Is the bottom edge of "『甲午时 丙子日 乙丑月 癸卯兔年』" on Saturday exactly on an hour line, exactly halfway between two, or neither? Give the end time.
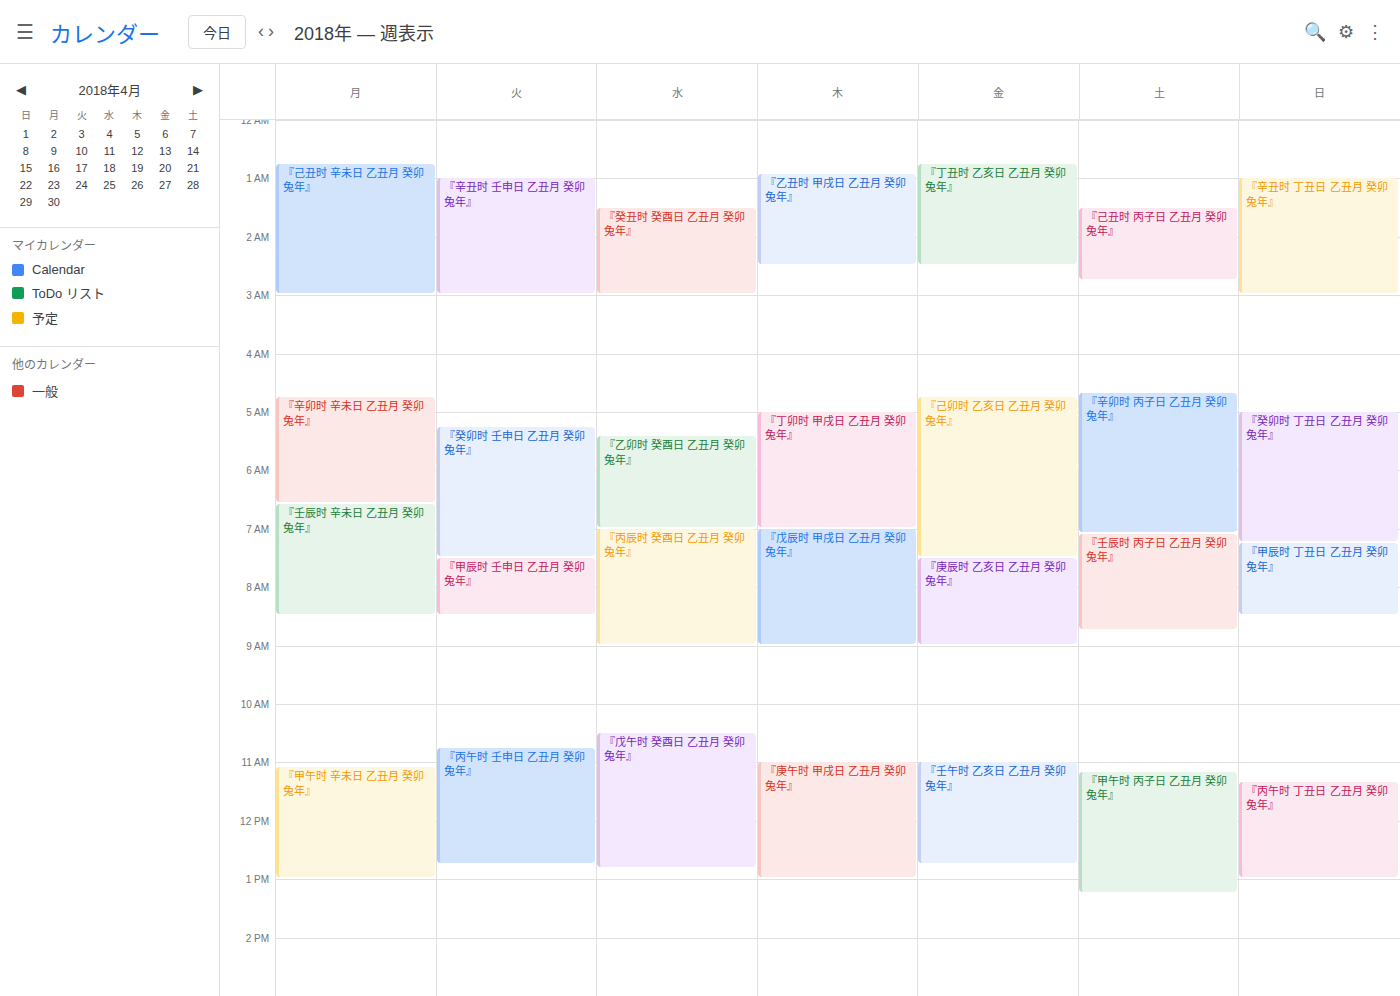
1:15 PM -- neither: a quarter of the way from the 1 PM line to the 2 PM line.